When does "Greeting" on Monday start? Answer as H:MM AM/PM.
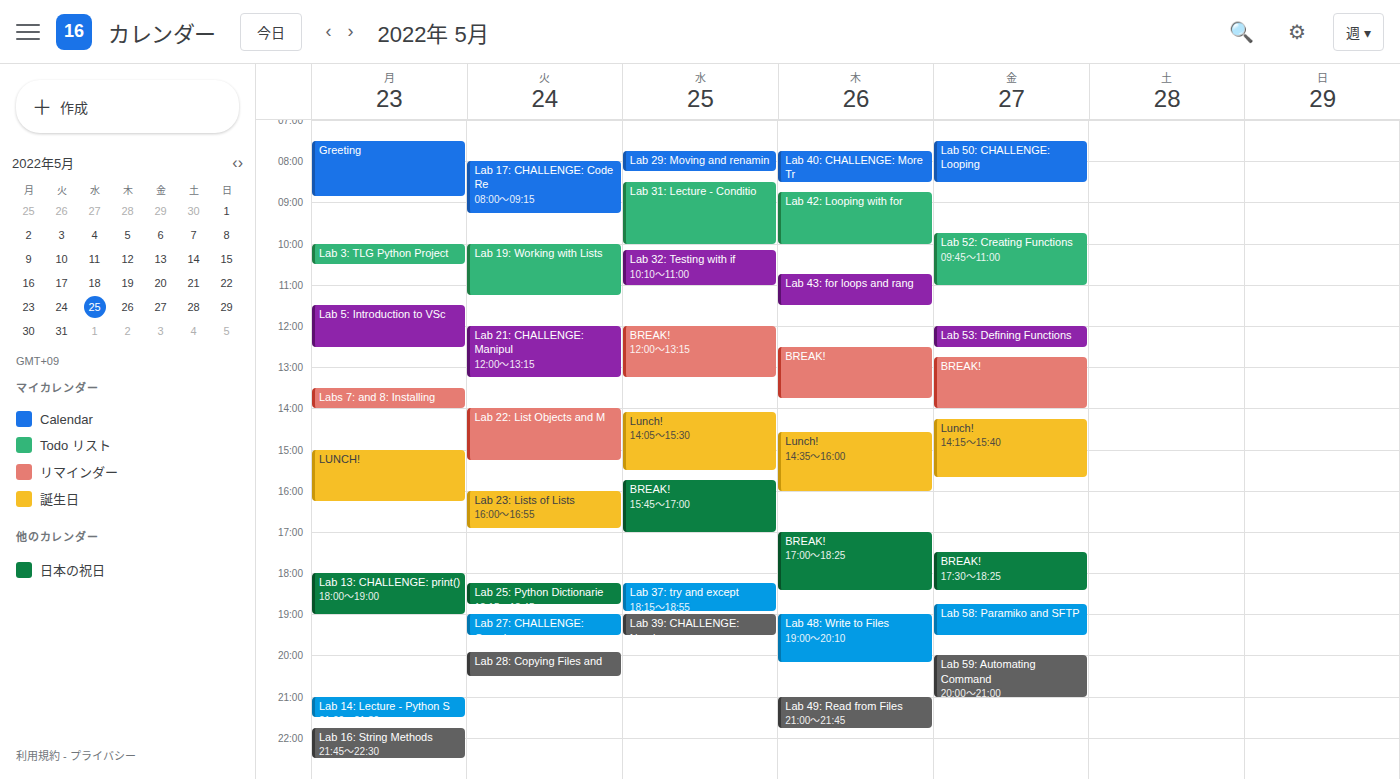
7:30 AM